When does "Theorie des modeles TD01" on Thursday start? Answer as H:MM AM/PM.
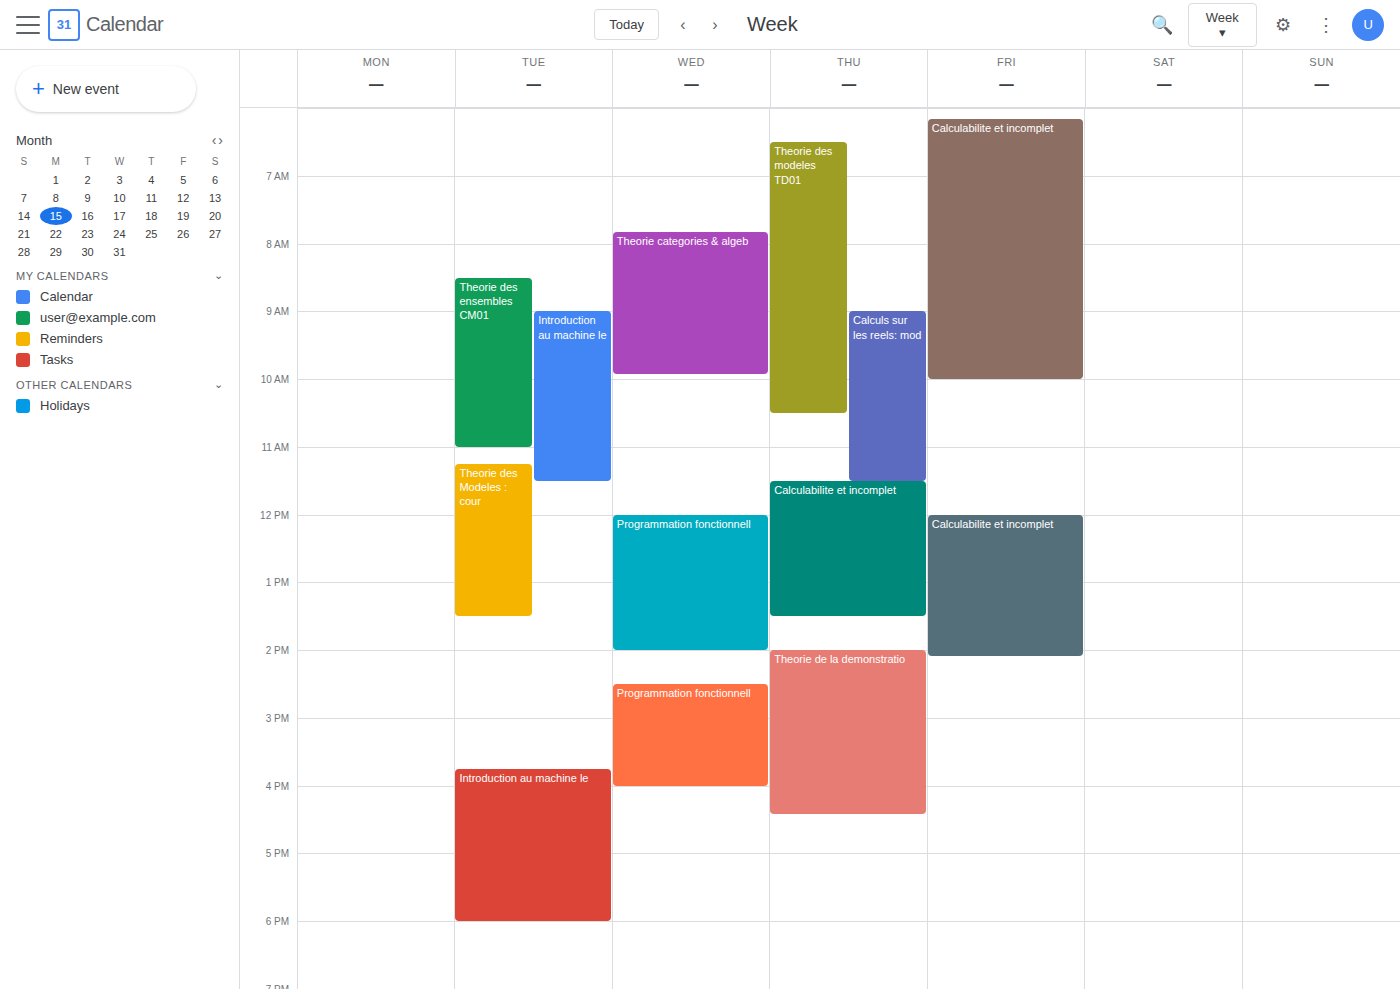
6:30 AM